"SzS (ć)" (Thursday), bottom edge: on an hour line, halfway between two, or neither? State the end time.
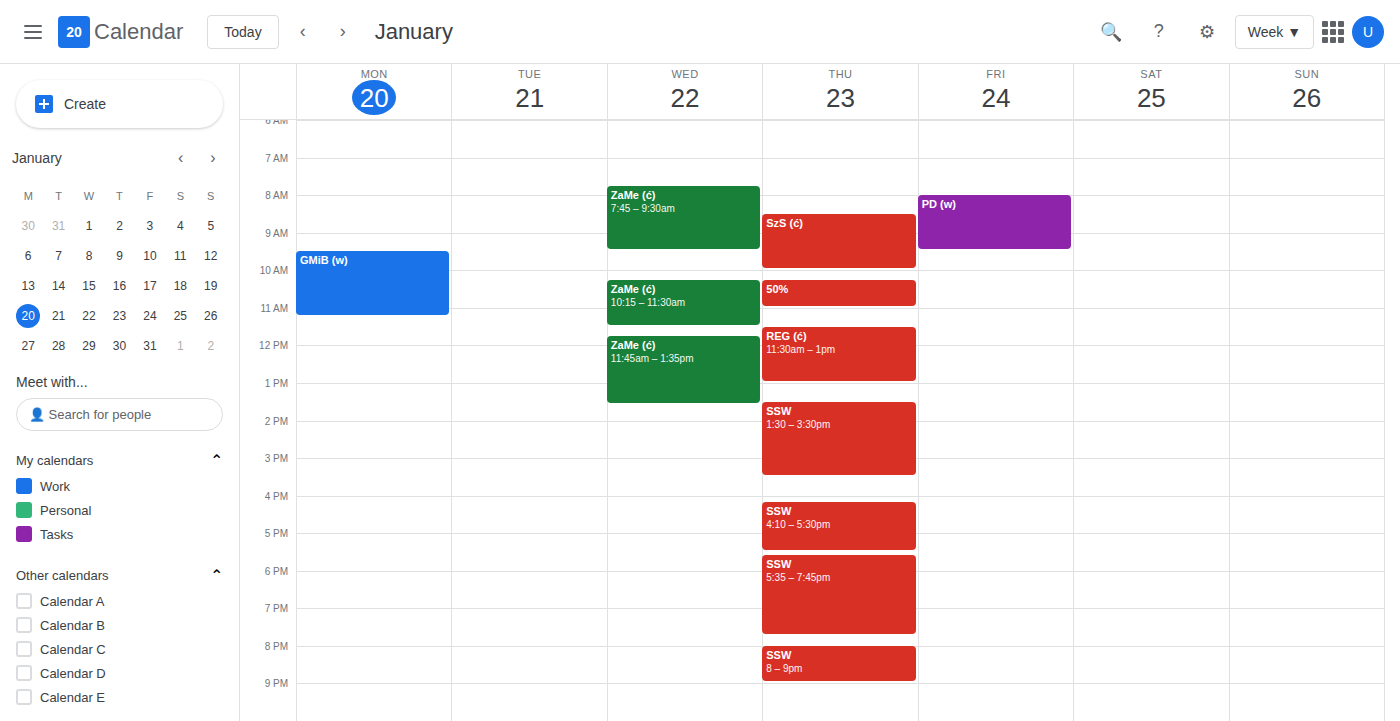
10:00 AM -- exactly on the 10 AM line.